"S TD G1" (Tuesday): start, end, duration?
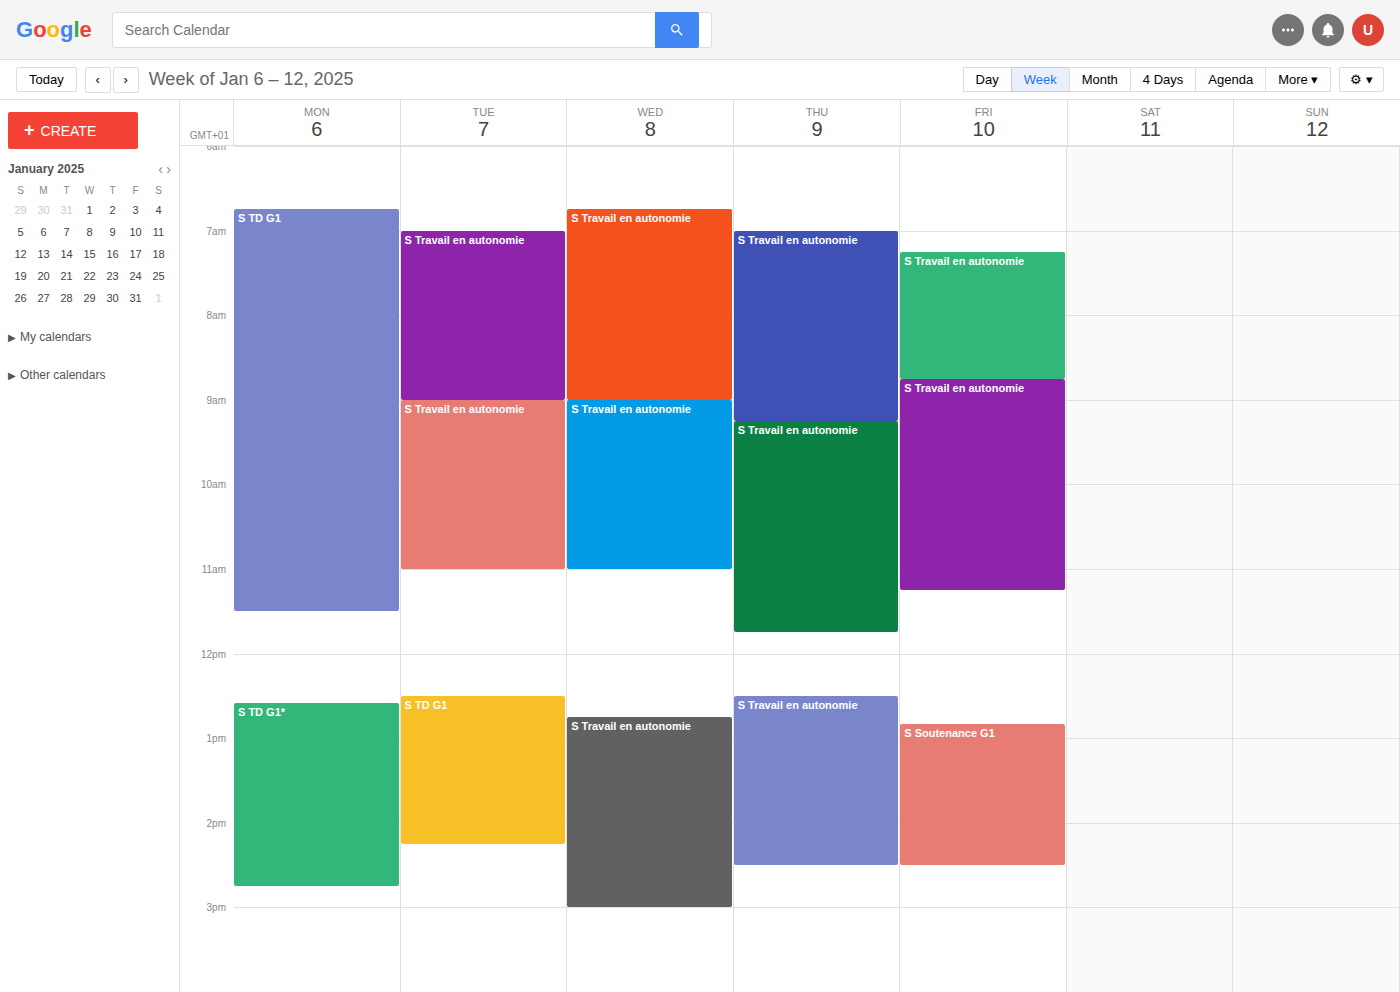
12:30 PM to 2:15 PM, 1 hour 45 minutes